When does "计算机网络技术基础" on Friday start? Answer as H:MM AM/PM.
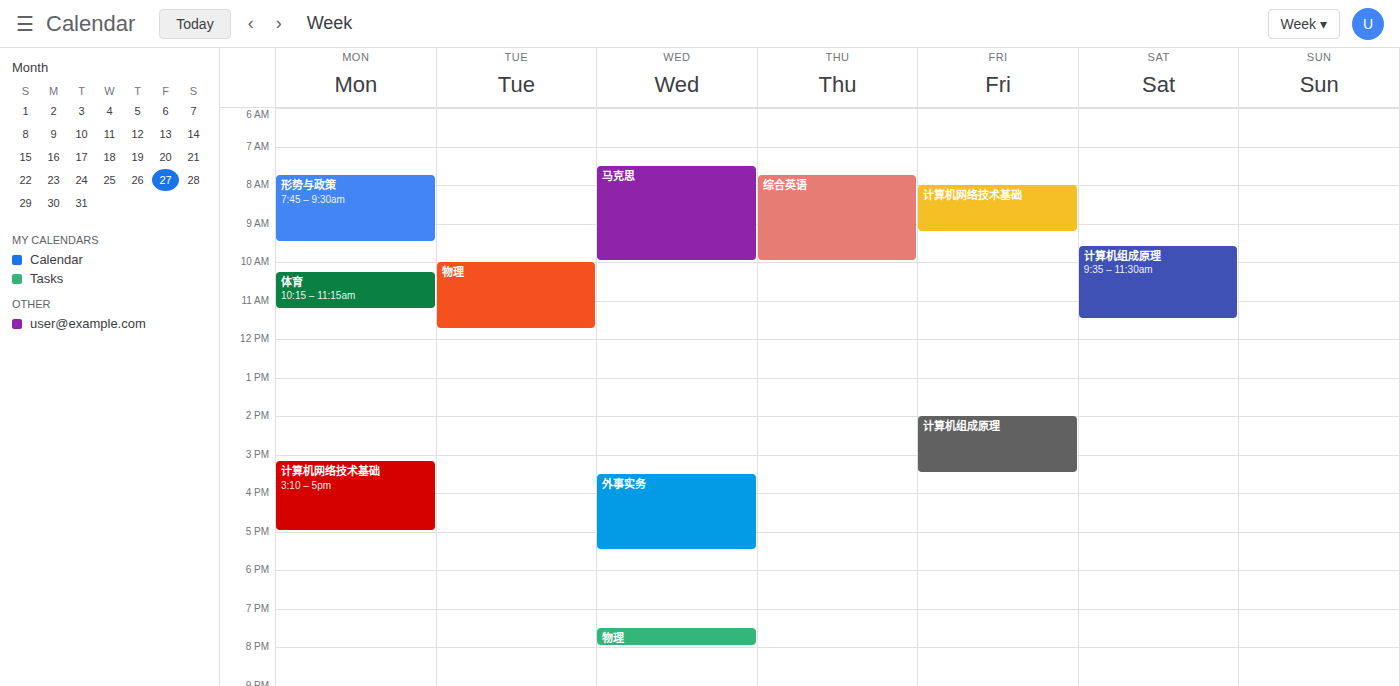
8:00 AM